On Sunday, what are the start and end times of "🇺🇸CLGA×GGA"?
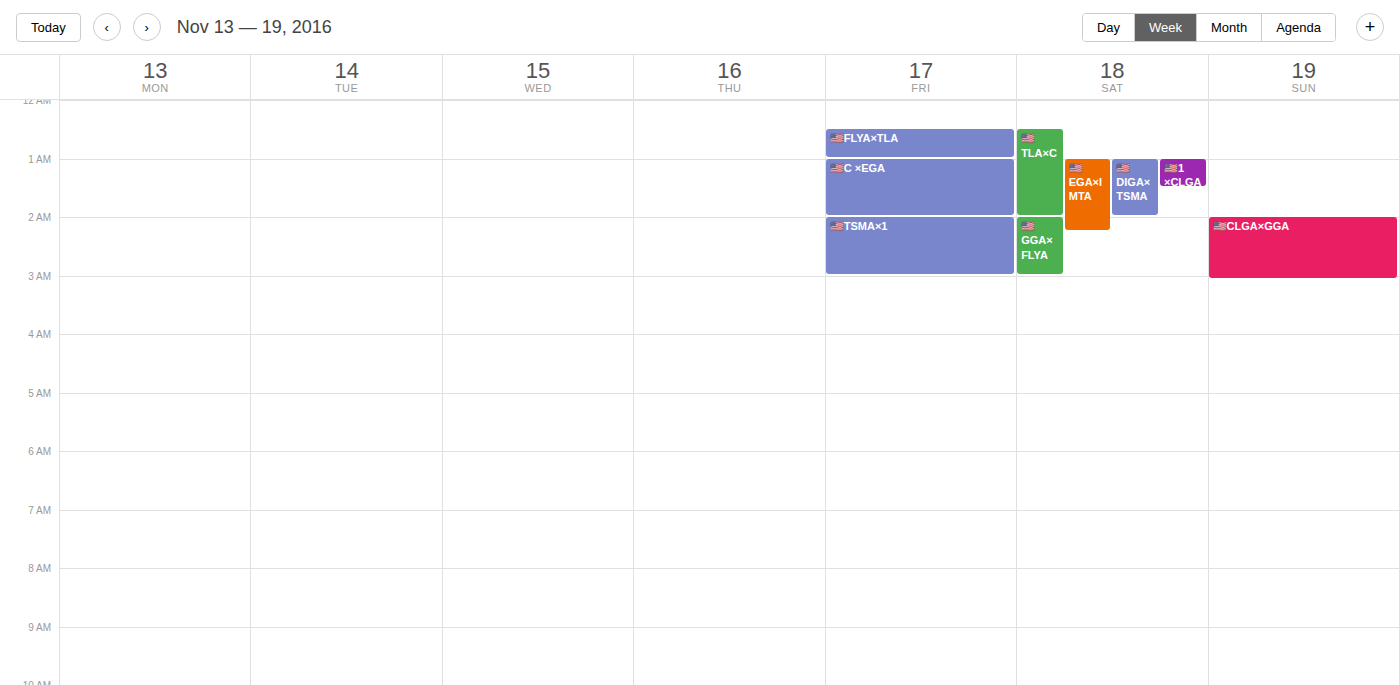
2:00 AM to 3:05 AM